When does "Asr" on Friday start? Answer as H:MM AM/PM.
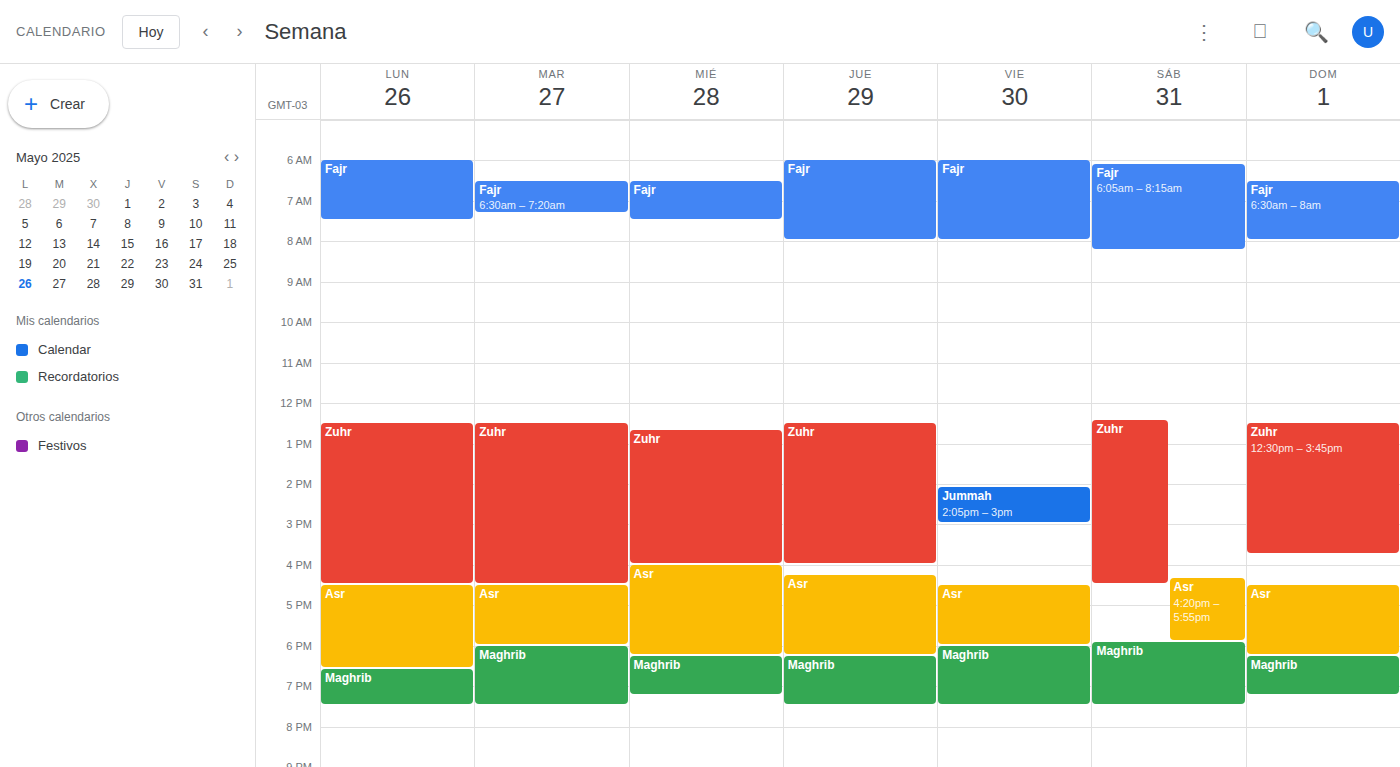
4:30 PM